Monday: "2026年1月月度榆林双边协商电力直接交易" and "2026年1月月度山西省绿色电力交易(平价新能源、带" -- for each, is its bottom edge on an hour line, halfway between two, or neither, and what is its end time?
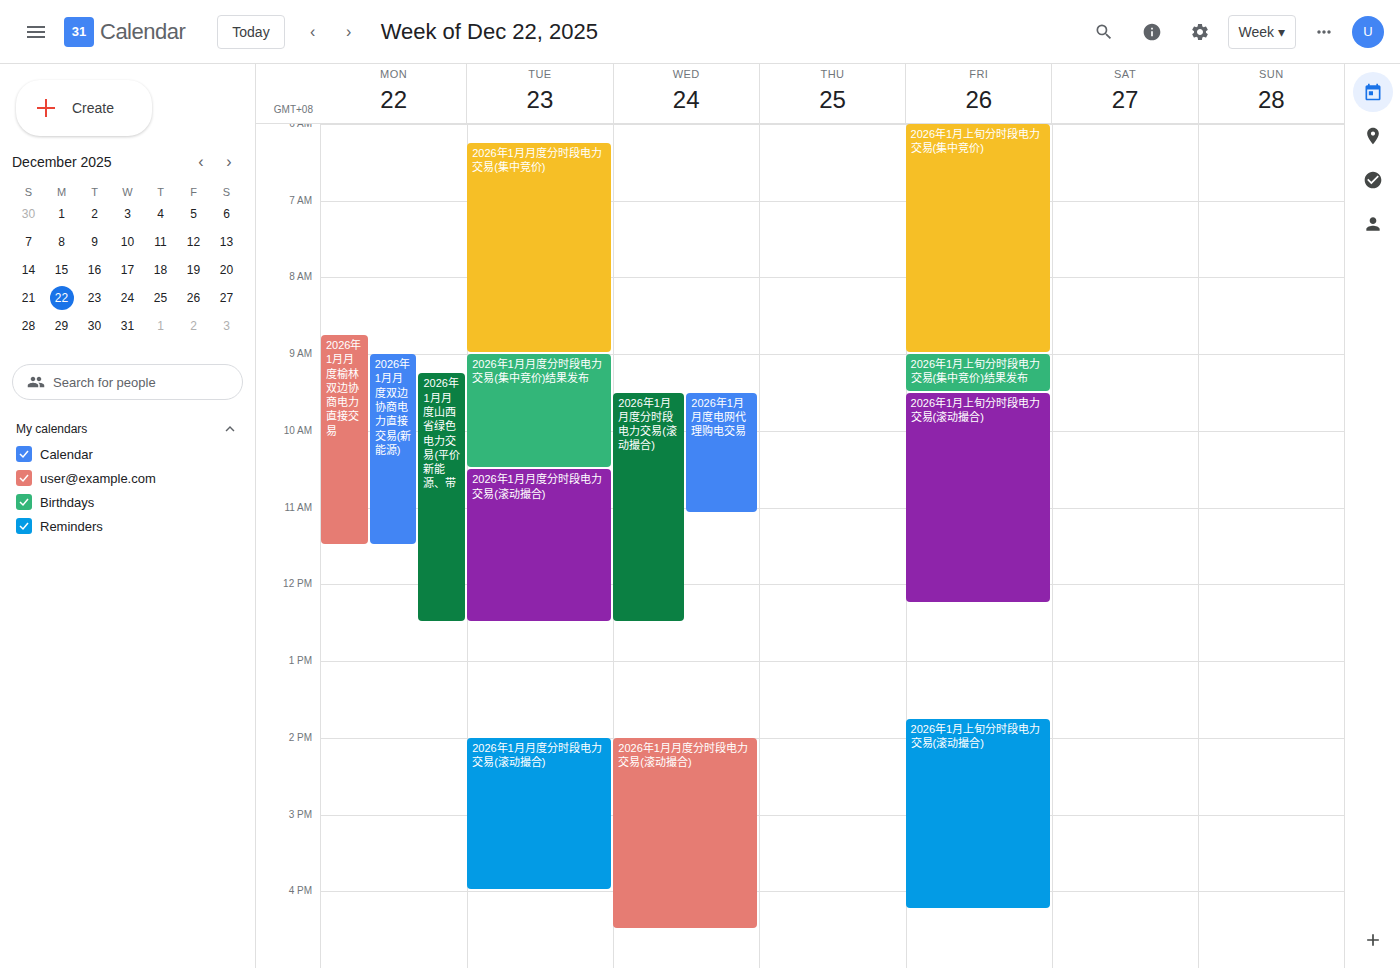
"2026年1月月度榆林双边协商电力直接交易": 11:30, halfway between the 11:00 and 12:00 lines. "2026年1月月度山西省绿色电力交易(平价新能源、带": 12:30, halfway between the 12:00 and 13:00 lines.